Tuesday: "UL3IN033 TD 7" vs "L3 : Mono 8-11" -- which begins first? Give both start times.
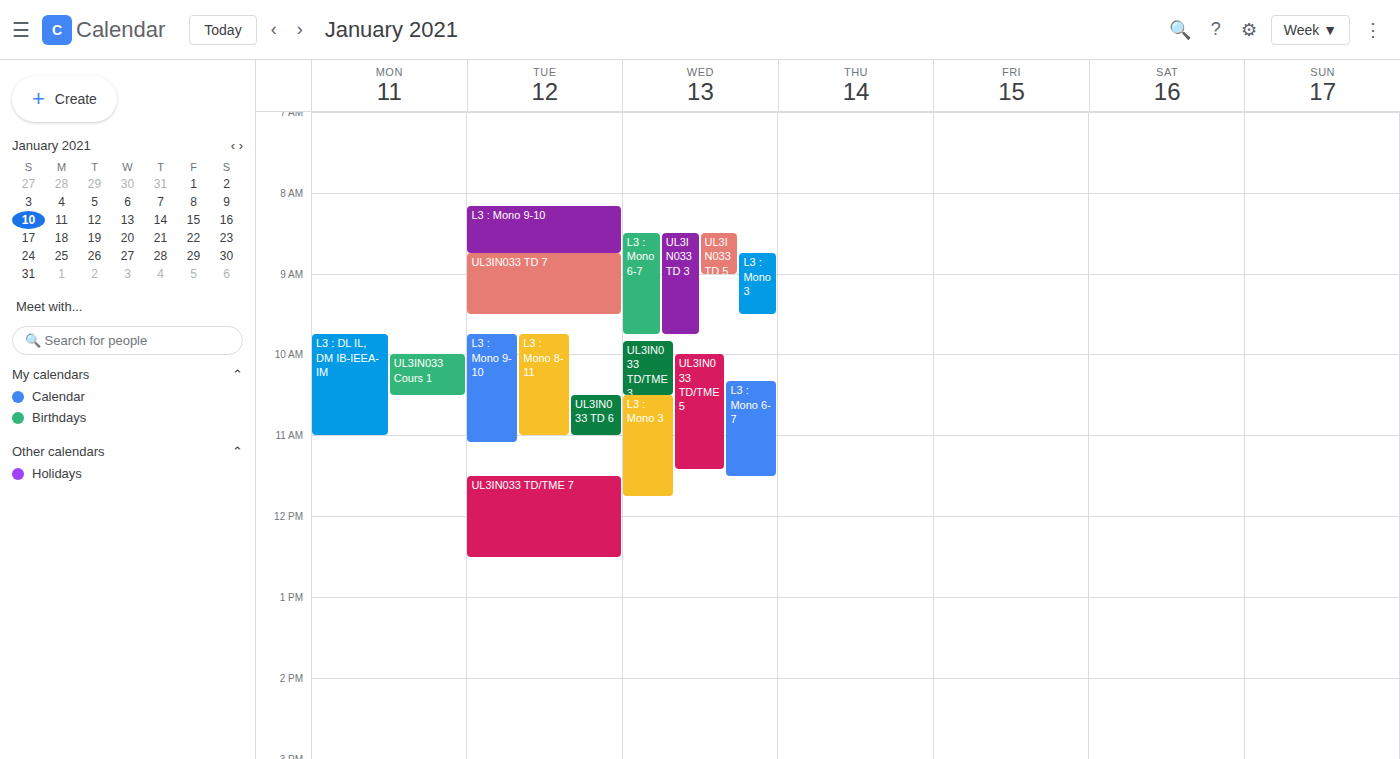
"UL3IN033 TD 7" 8:45 AM; "L3 : Mono 8-11" 9:45 AM.